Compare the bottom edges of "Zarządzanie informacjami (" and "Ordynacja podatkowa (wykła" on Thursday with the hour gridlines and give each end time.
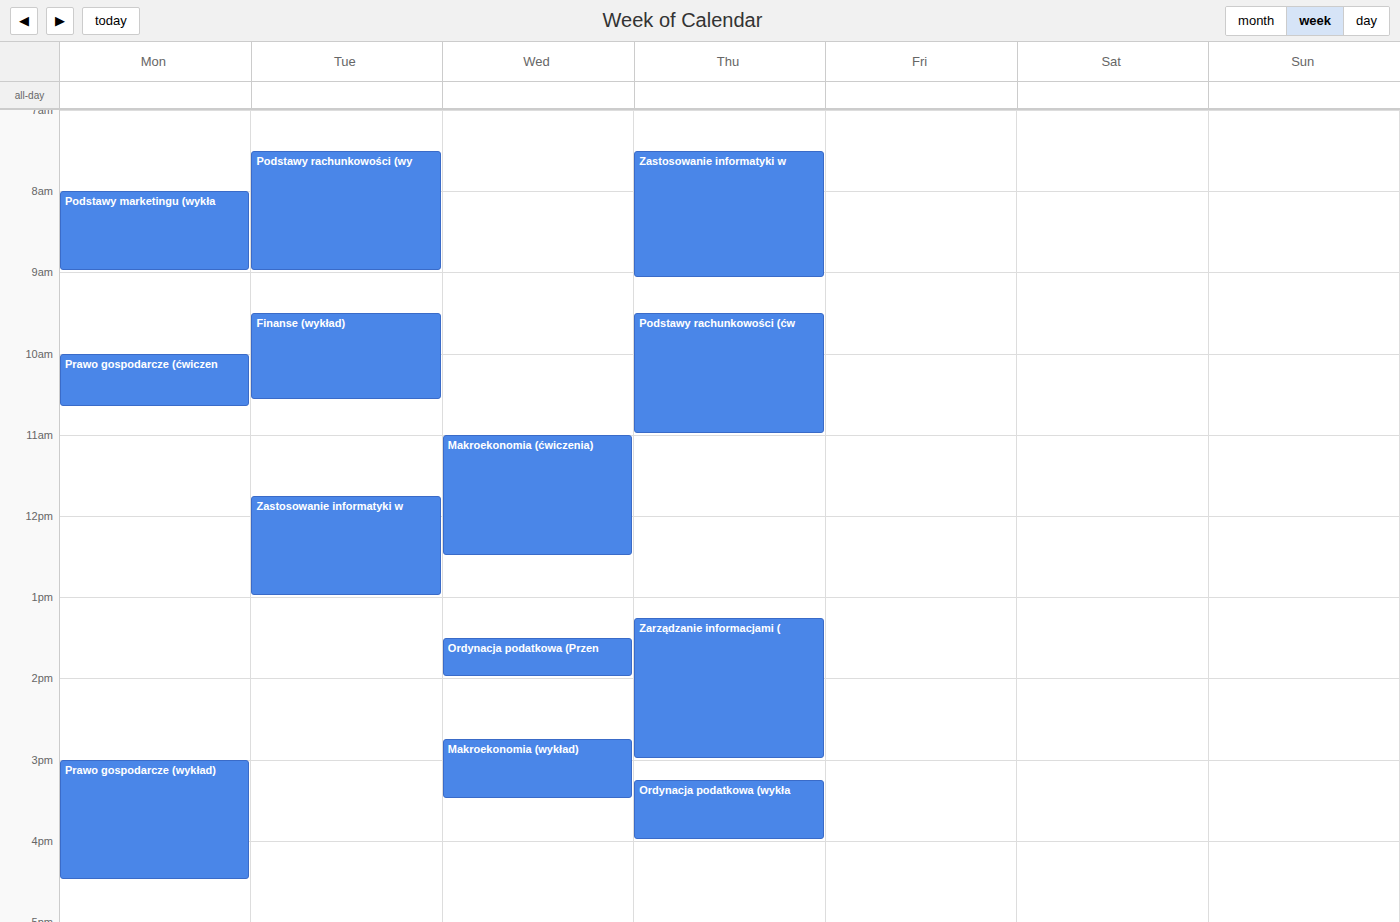
"Zarządzanie informacjami (": 3:00 PM, exactly on the 3 PM line. "Ordynacja podatkowa (wykła": 4:00 PM, exactly on the 4 PM line.